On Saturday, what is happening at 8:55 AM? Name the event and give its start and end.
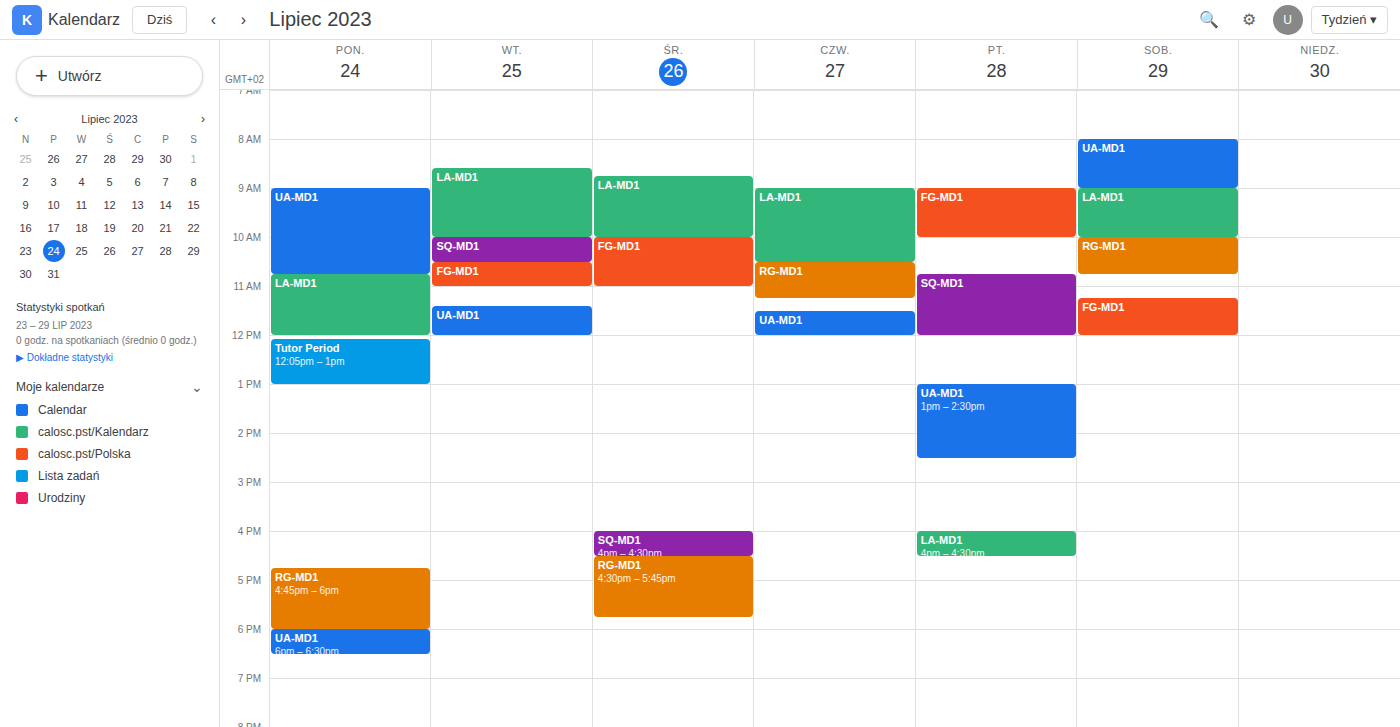
"UA-MD1", 8:00 AM to 9:00 AM